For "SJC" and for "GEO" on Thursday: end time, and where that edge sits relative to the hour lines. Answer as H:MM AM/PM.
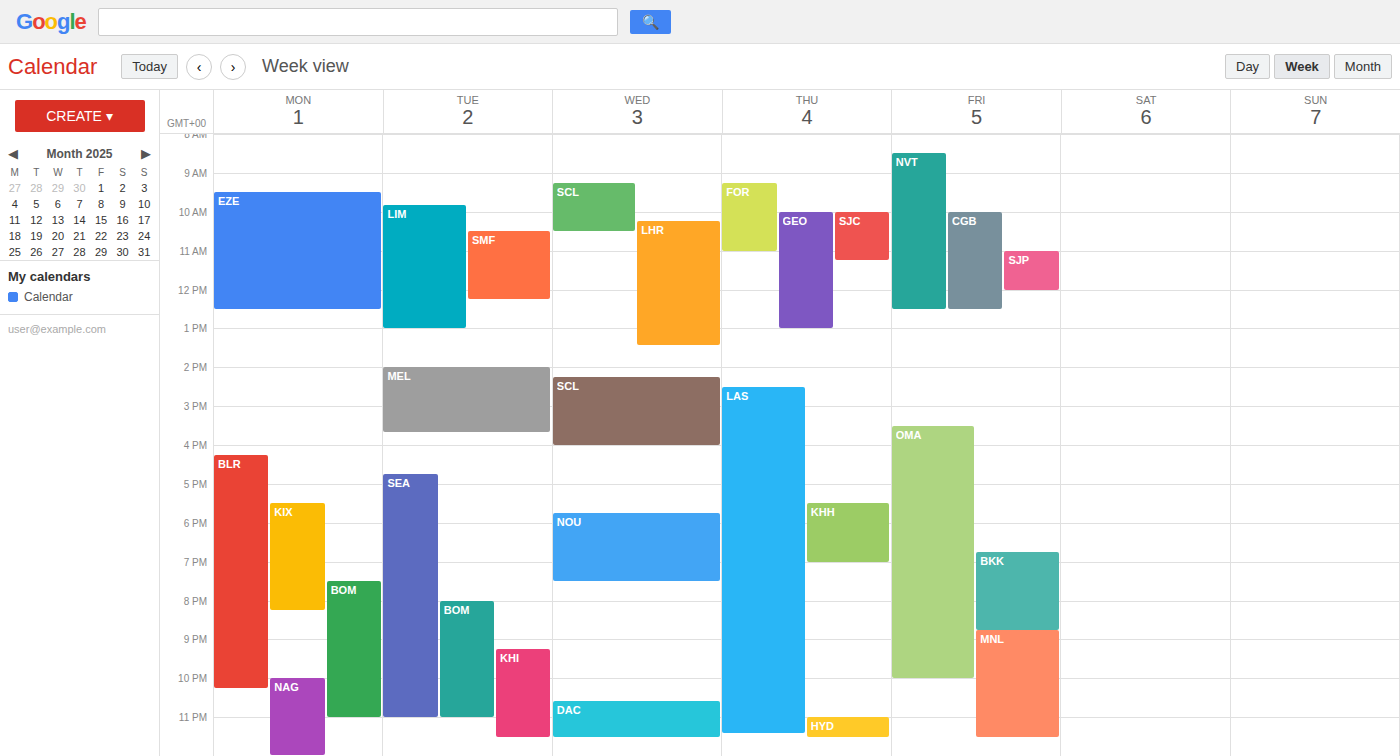
"SJC": 11:15 AM, neither: a quarter of the way from the 11 AM line to the 12 PM line. "GEO": 1:00 PM, exactly on the 1 PM line.